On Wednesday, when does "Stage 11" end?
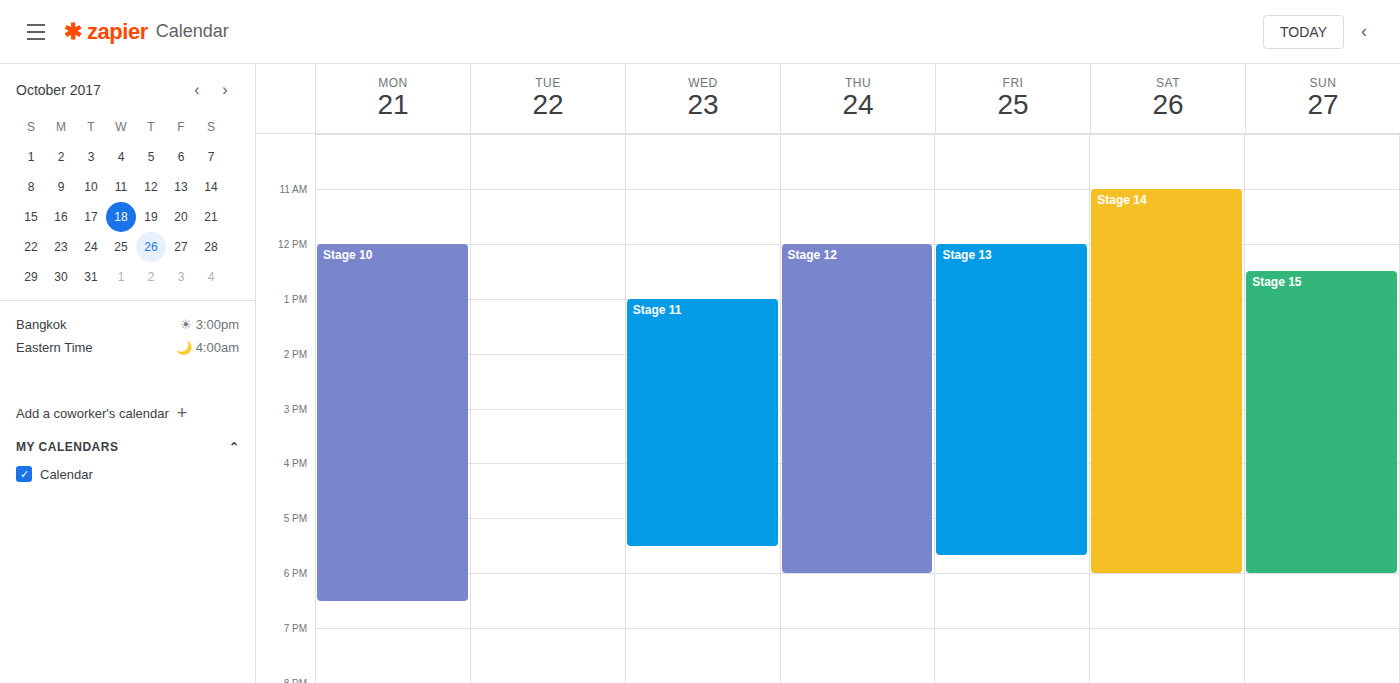
5:30 PM